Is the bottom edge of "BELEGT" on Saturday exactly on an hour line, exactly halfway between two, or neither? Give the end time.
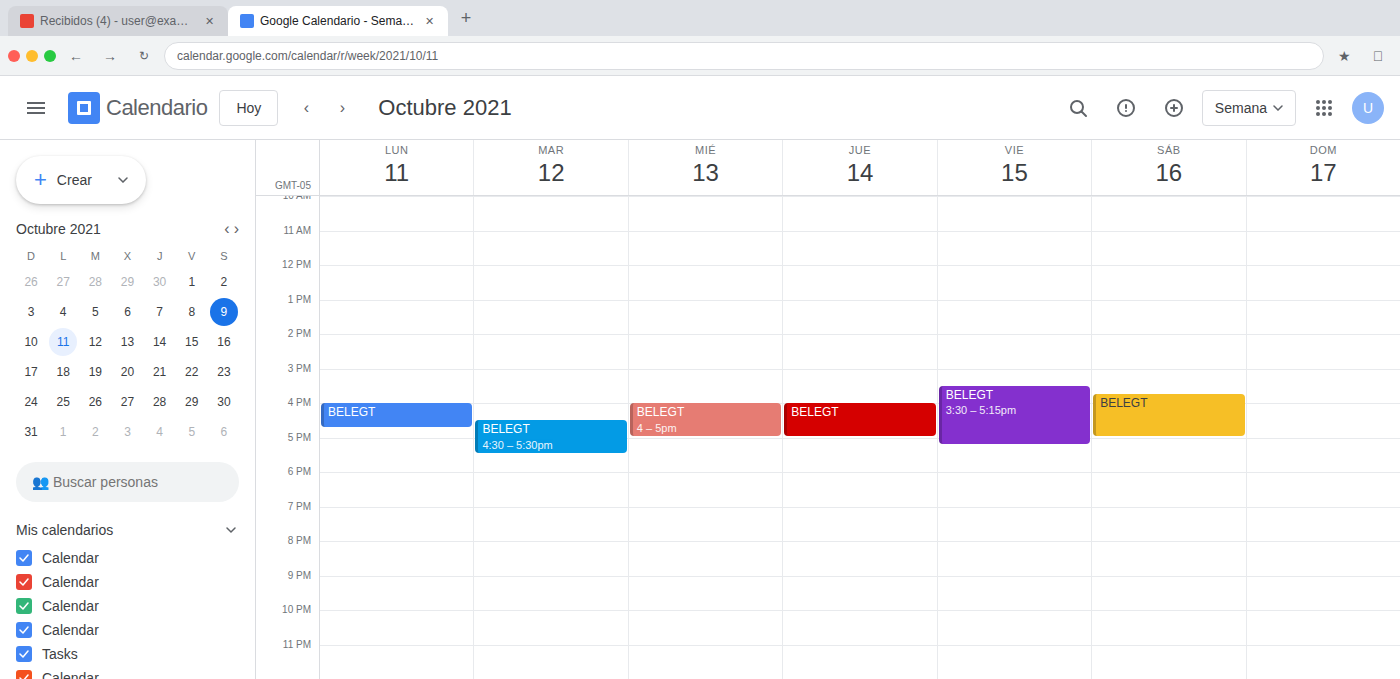
5:00 PM -- exactly on the 5 PM line.